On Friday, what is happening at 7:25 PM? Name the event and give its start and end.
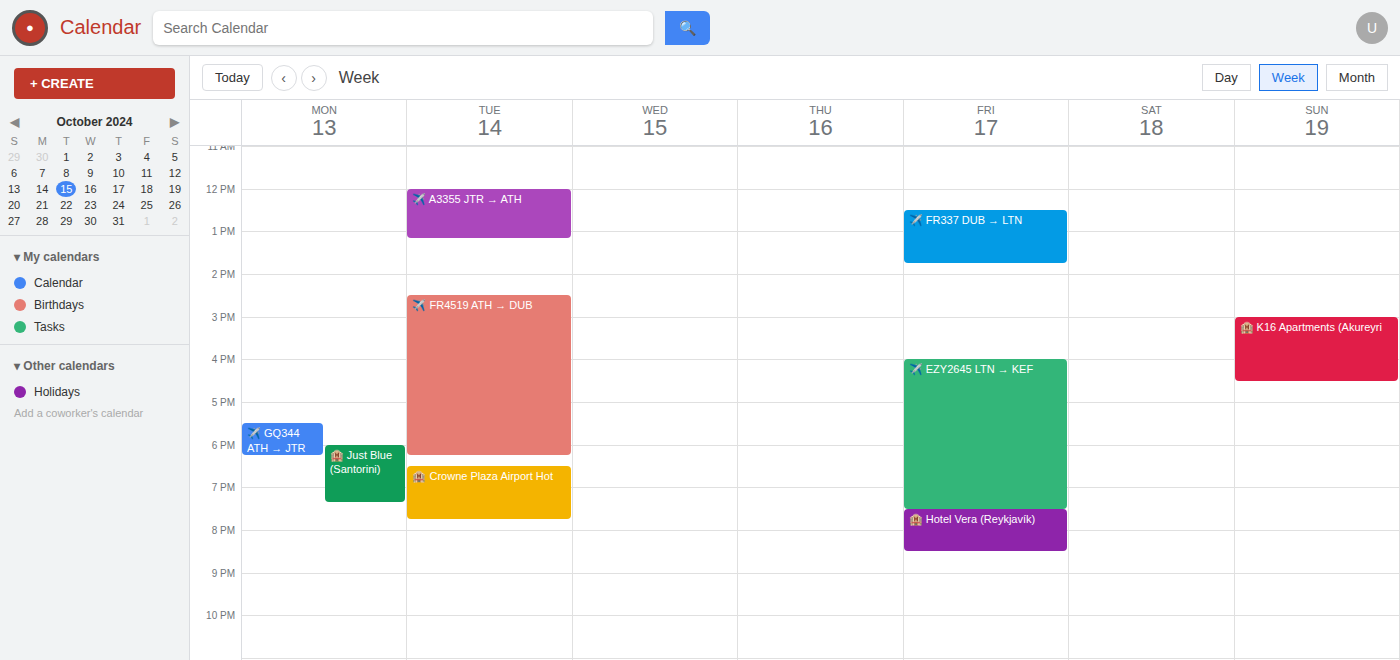
"✈️ EZY2645 LTN → KEF", 4:00 PM to 7:30 PM